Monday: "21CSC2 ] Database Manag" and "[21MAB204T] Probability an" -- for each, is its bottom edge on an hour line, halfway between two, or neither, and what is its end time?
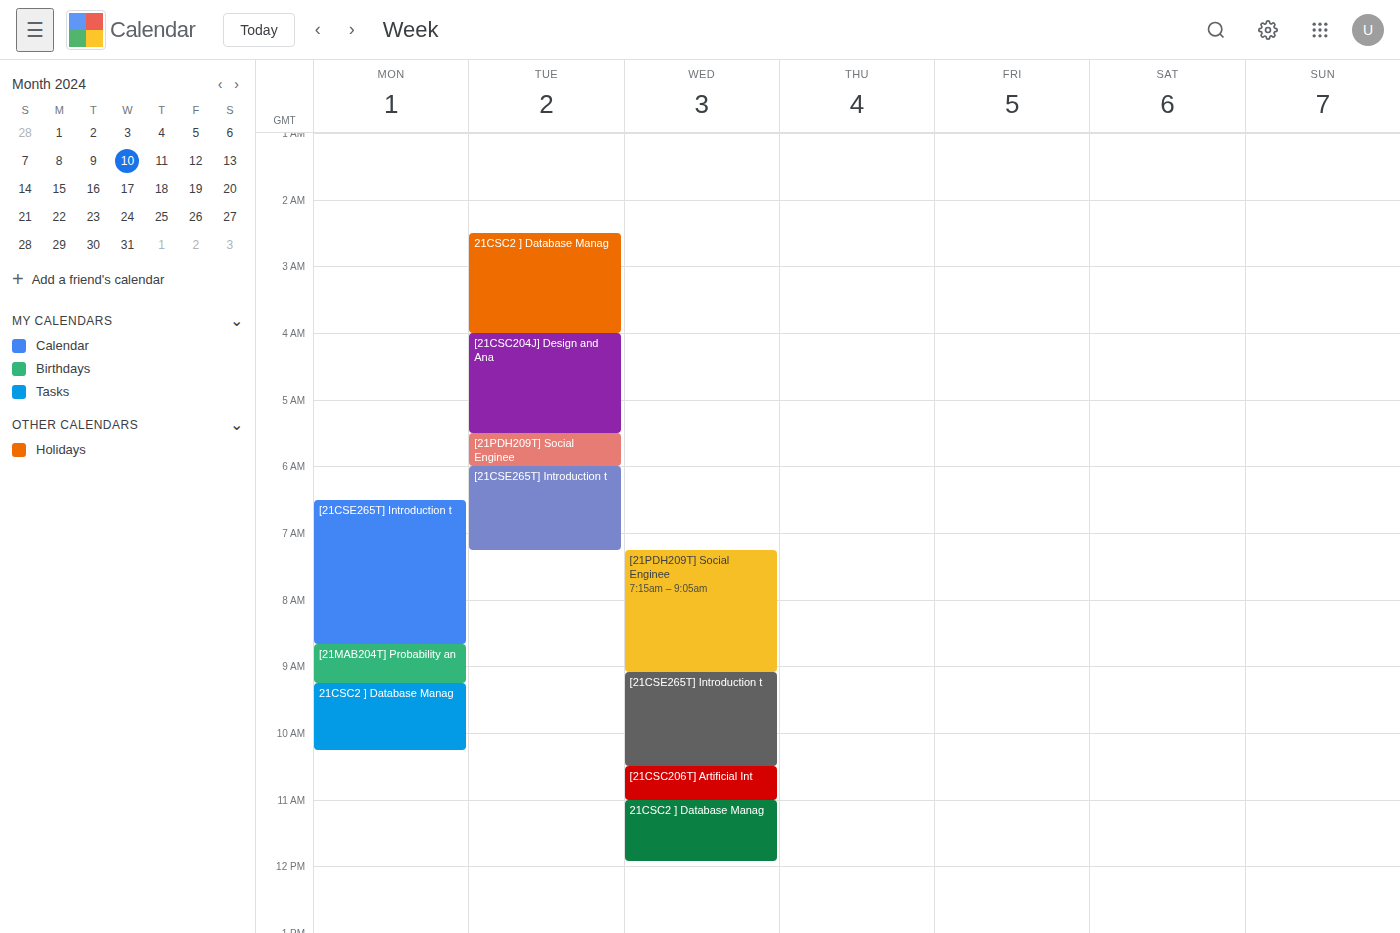
"21CSC2 ] Database Manag": 10:15 AM, neither: a quarter of the way from the 10 AM line to the 11 AM line. "[21MAB204T] Probability an": 9:15 AM, neither: a quarter of the way from the 9 AM line to the 10 AM line.